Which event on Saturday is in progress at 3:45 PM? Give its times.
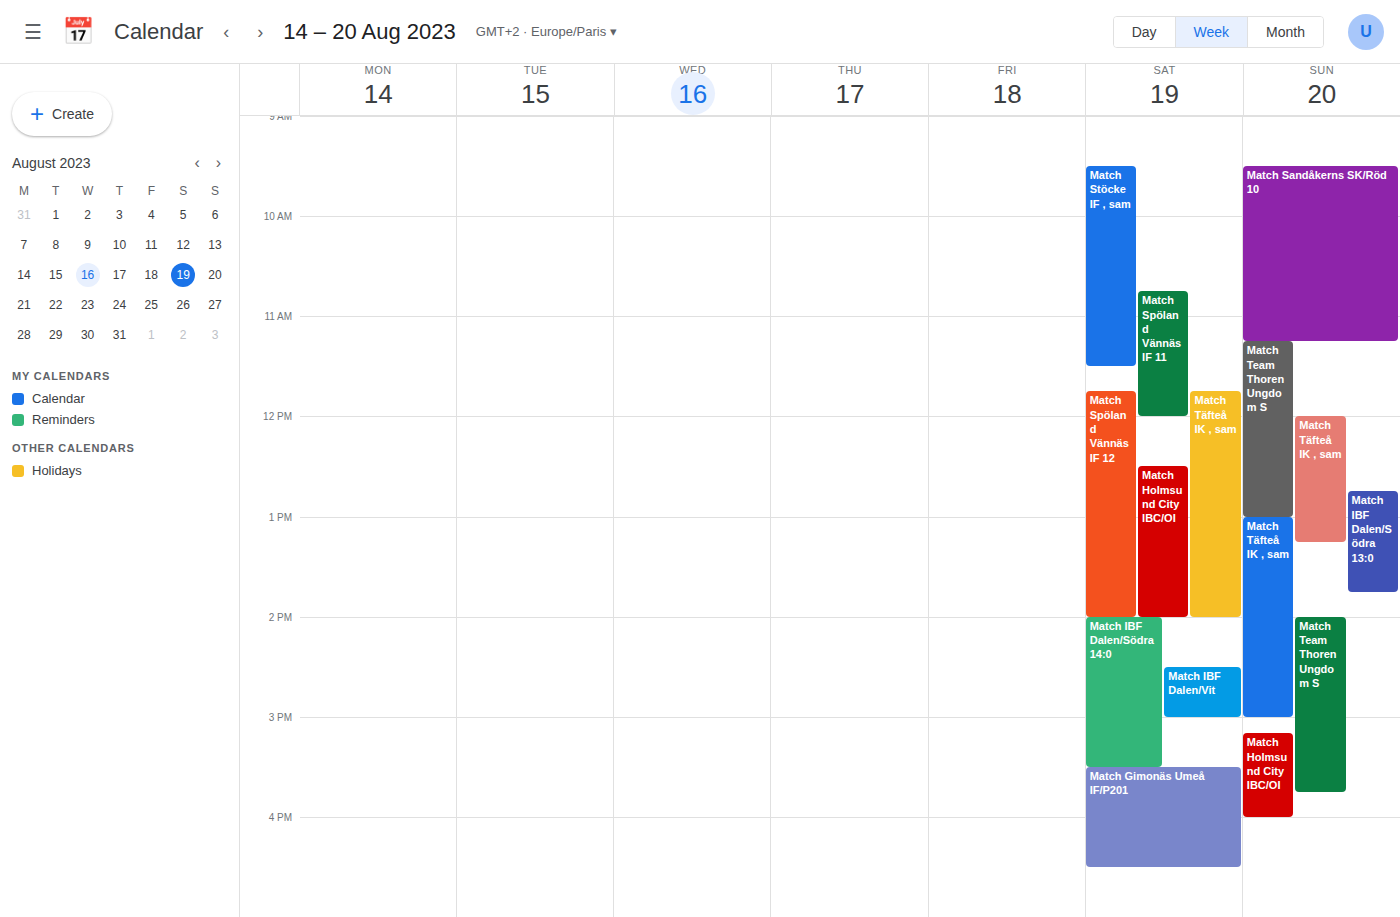
"Match Gimonäs Umeå IF/P201", 3:30 PM to 4:30 PM